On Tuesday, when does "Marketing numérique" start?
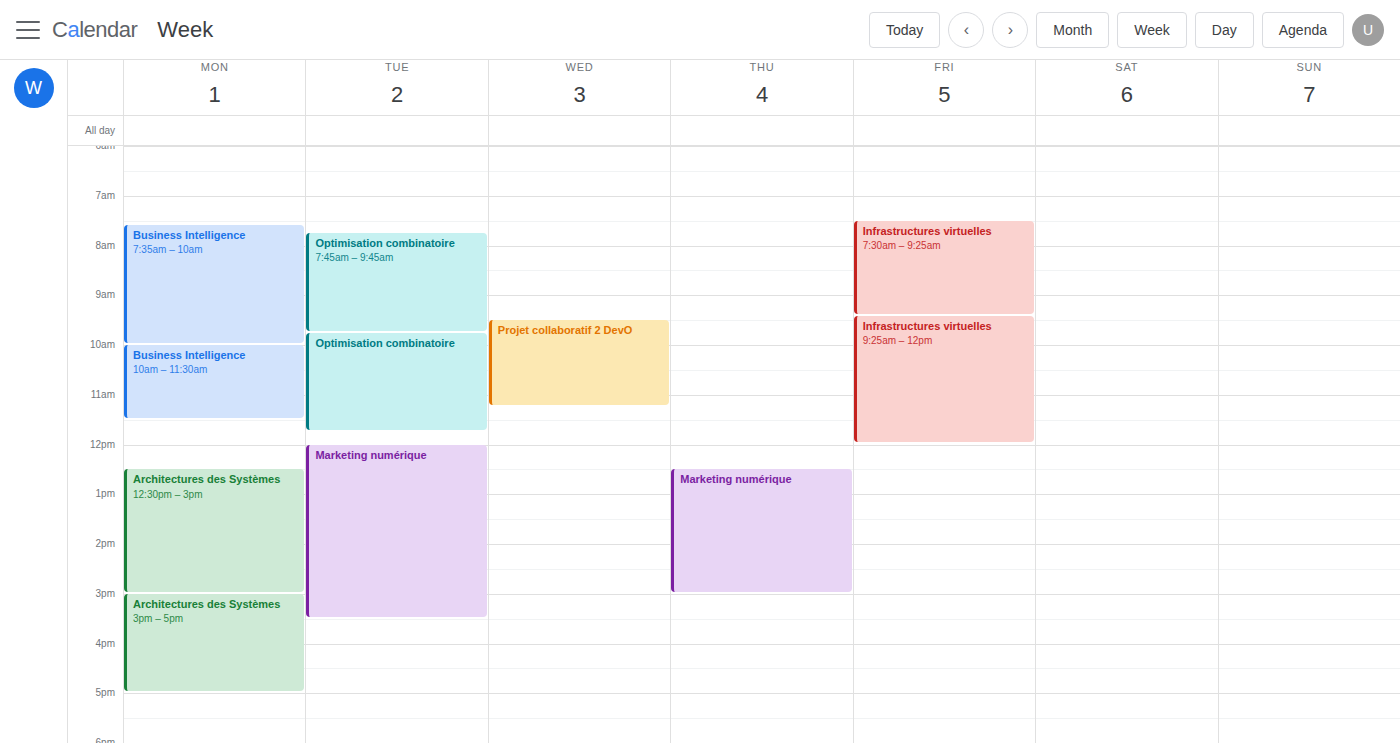
12:00 PM